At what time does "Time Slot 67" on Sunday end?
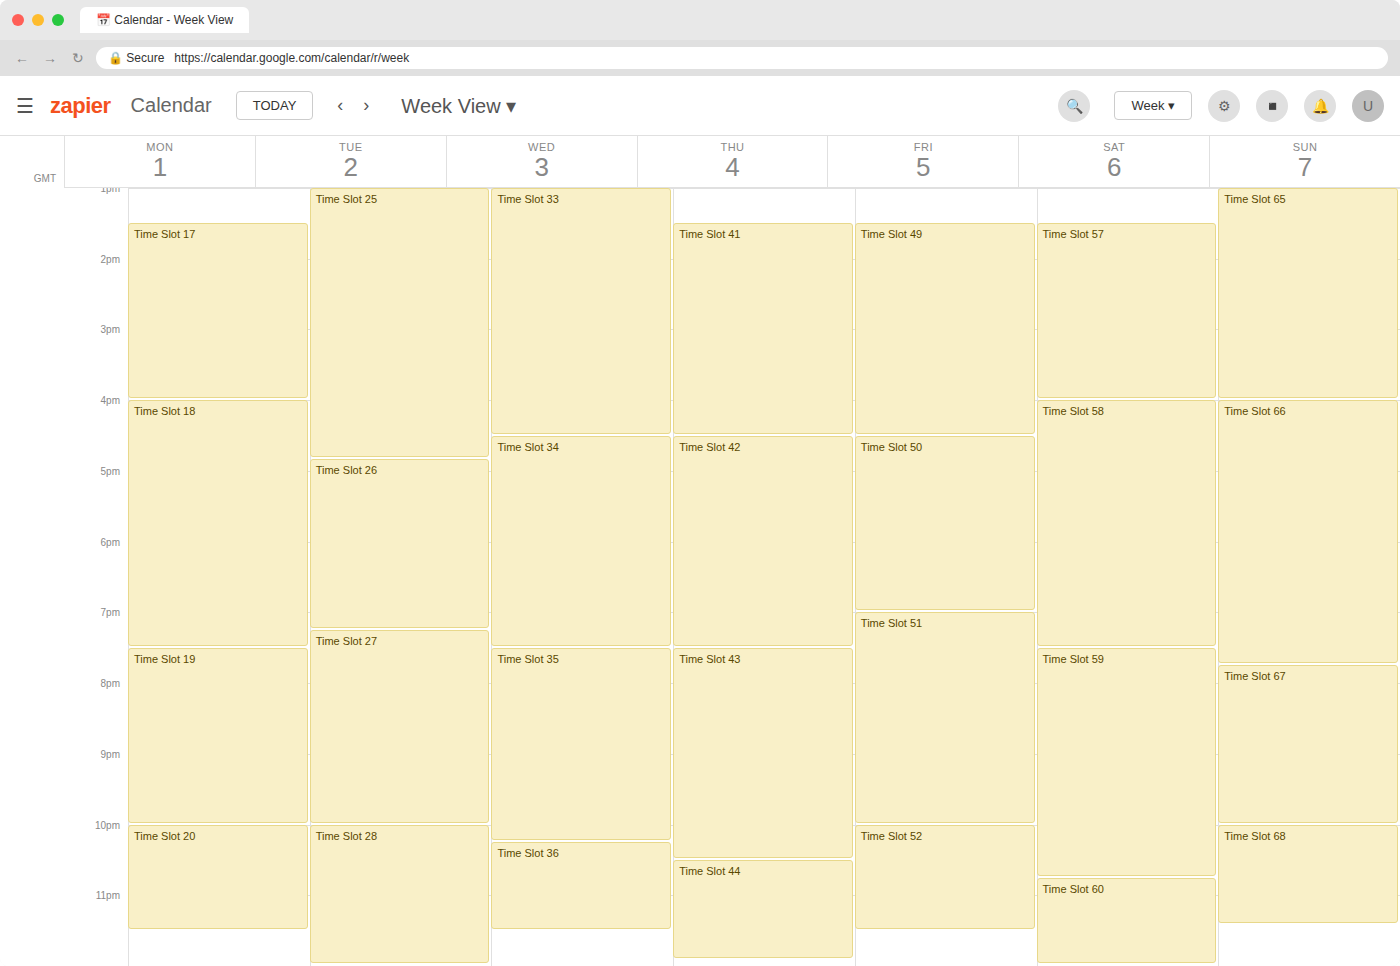
10:00 PM